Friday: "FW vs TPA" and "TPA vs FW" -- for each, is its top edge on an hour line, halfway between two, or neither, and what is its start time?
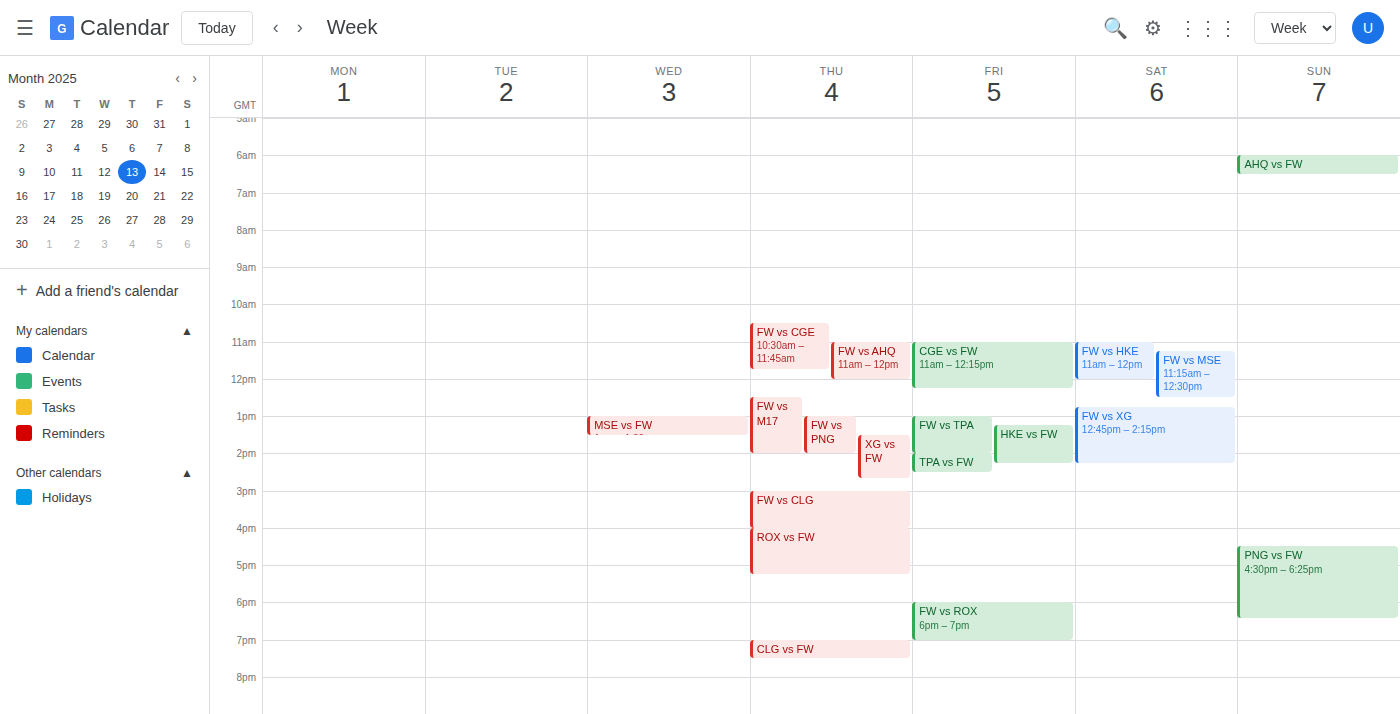
"FW vs TPA": 1:00 PM, exactly on the 1 PM line. "TPA vs FW": 2:00 PM, exactly on the 2 PM line.